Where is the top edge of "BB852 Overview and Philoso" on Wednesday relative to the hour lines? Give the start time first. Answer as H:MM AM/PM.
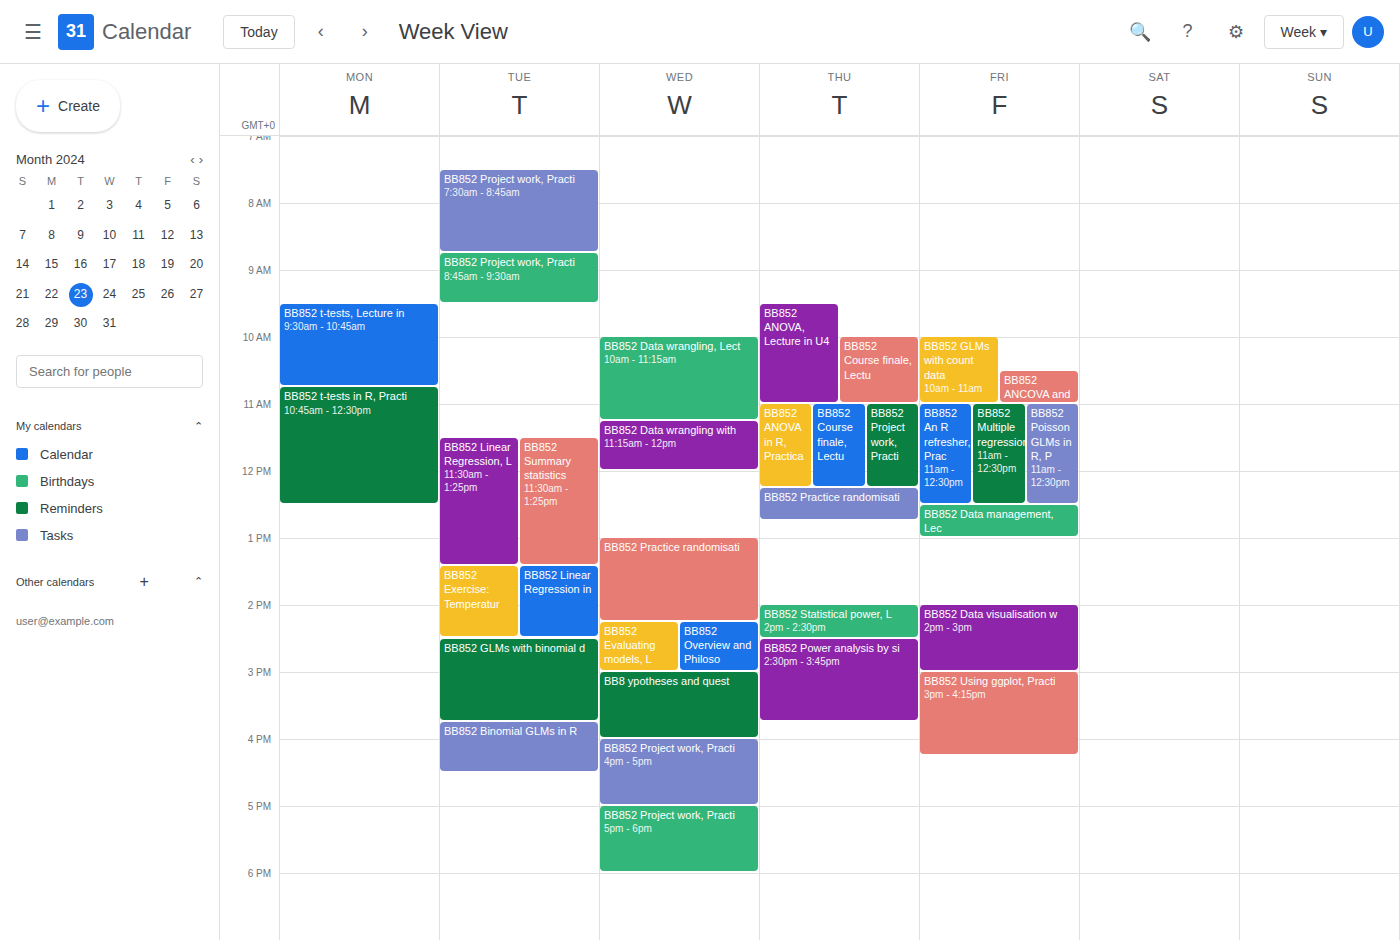
2:15 PM -- neither: a quarter of the way from the 2 PM line to the 3 PM line.